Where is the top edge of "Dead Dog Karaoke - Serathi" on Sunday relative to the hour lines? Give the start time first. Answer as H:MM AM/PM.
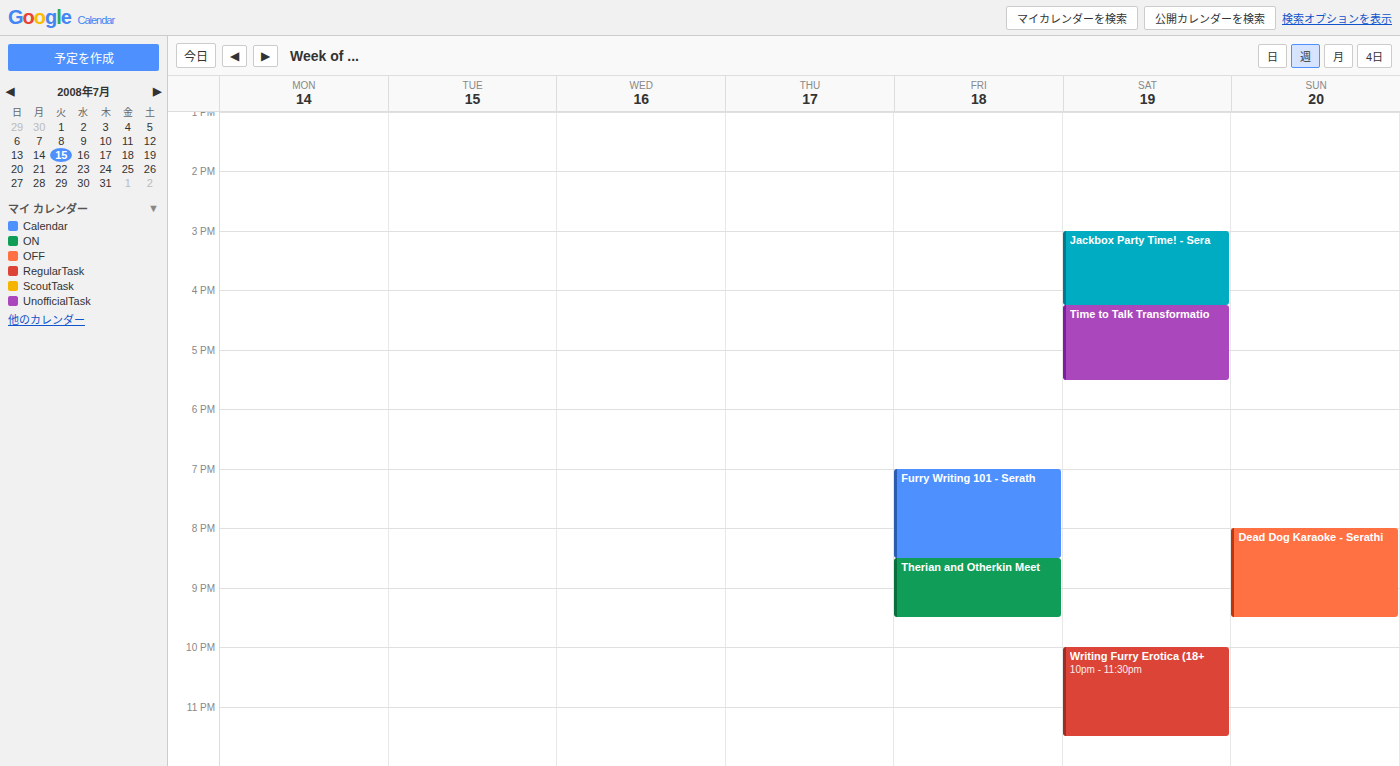
8:00 PM -- exactly on the 8 PM line.